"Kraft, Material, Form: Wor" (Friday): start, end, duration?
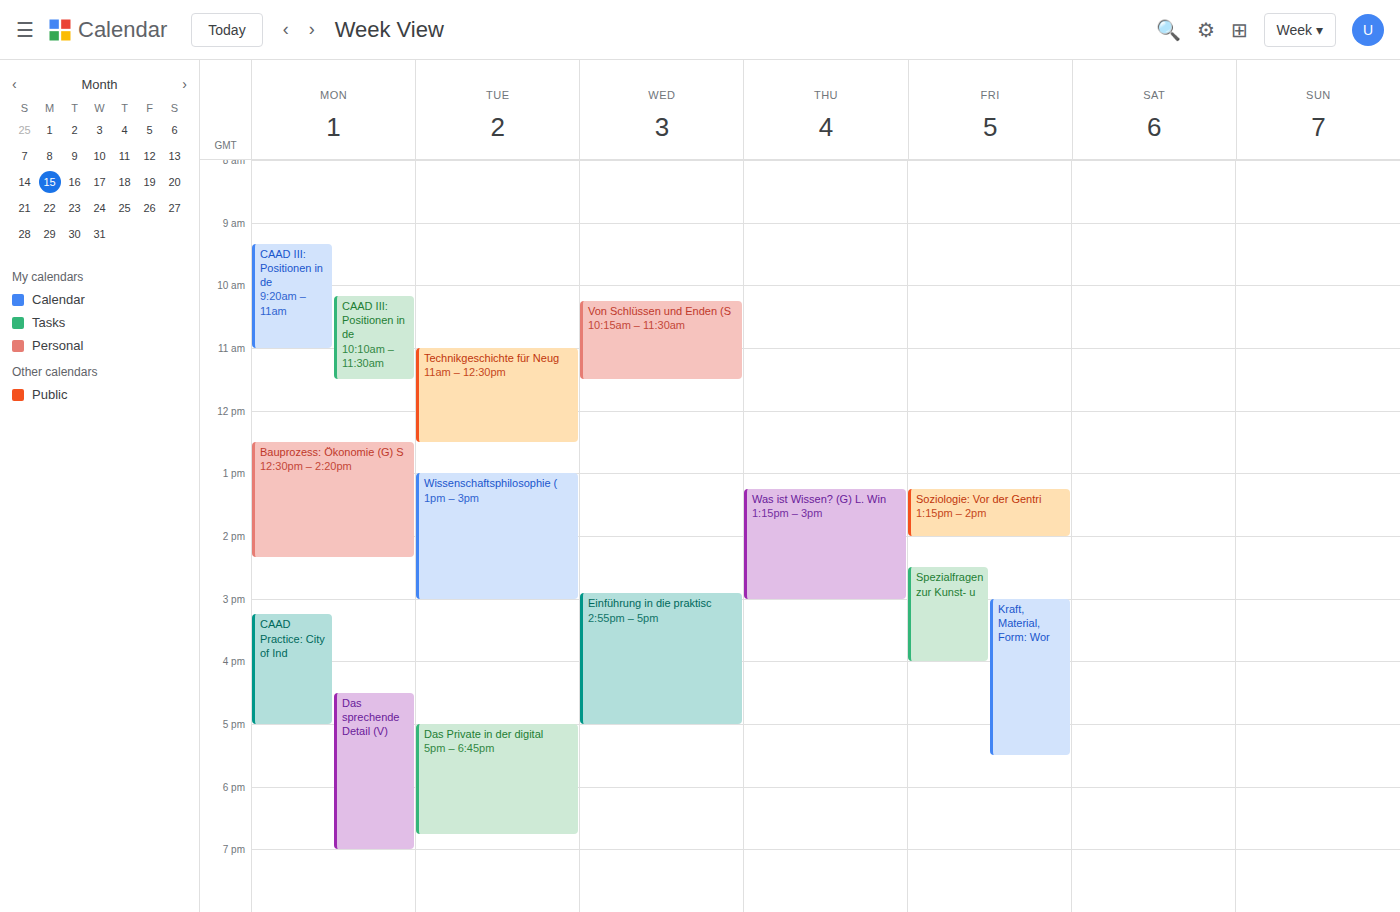
15:00 to 17:30, 2 hours 30 minutes